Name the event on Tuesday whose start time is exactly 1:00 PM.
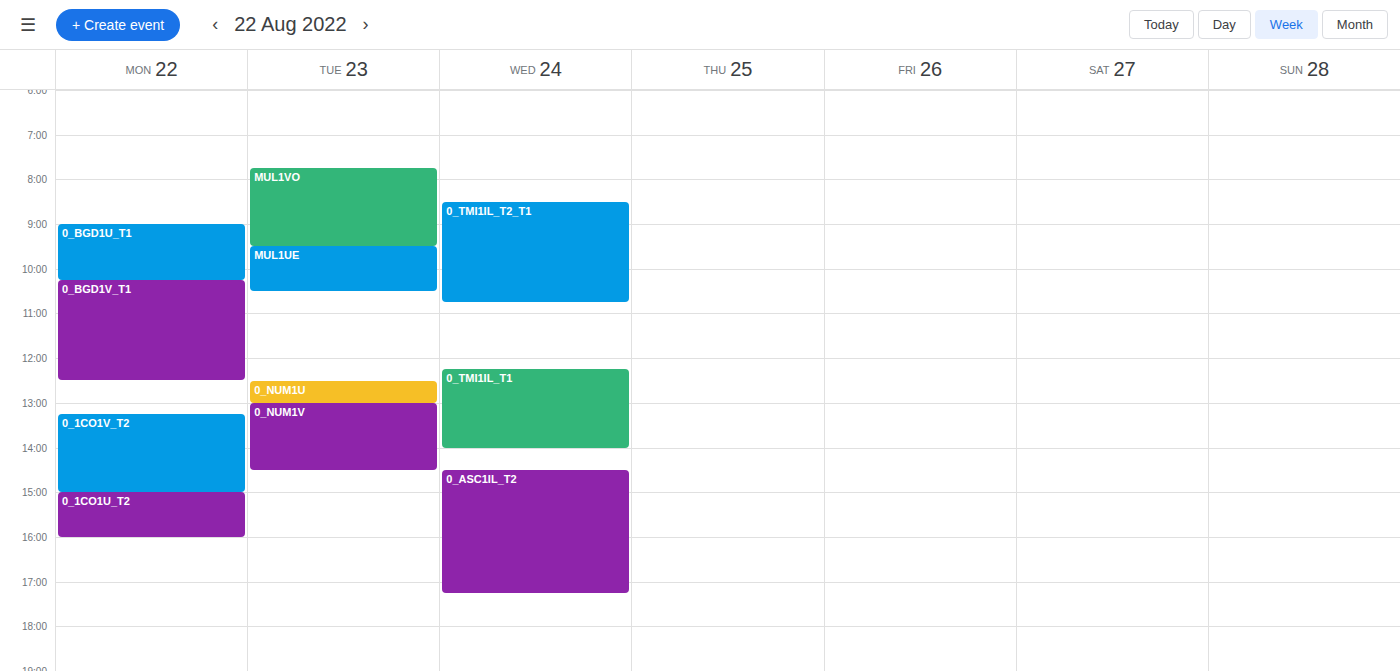
"0_NUM1V"